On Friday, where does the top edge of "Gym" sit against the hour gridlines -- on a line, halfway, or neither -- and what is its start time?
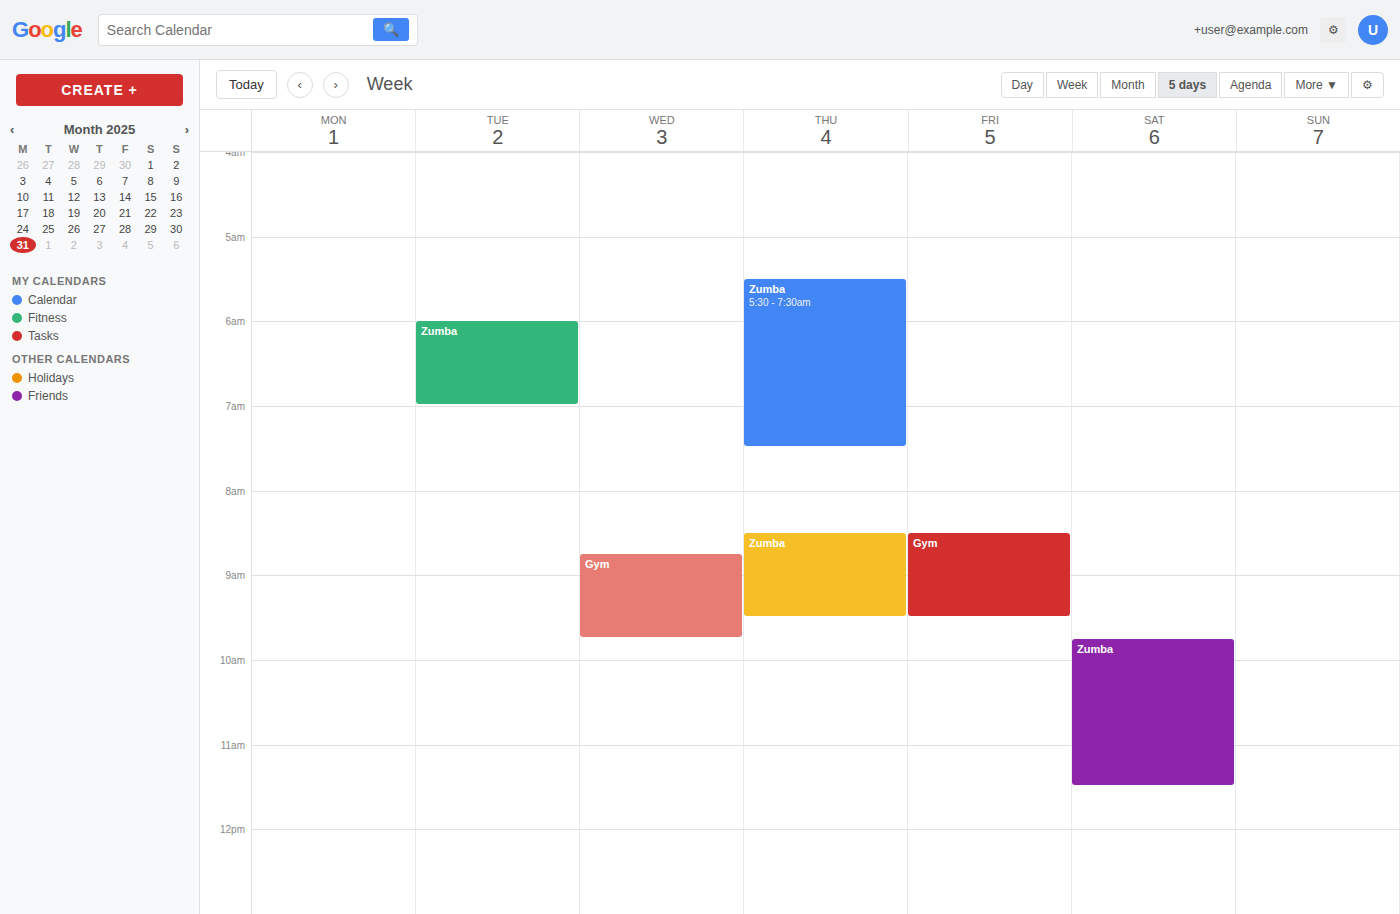
8:30 AM -- halfway between the 8 AM and 9 AM lines.